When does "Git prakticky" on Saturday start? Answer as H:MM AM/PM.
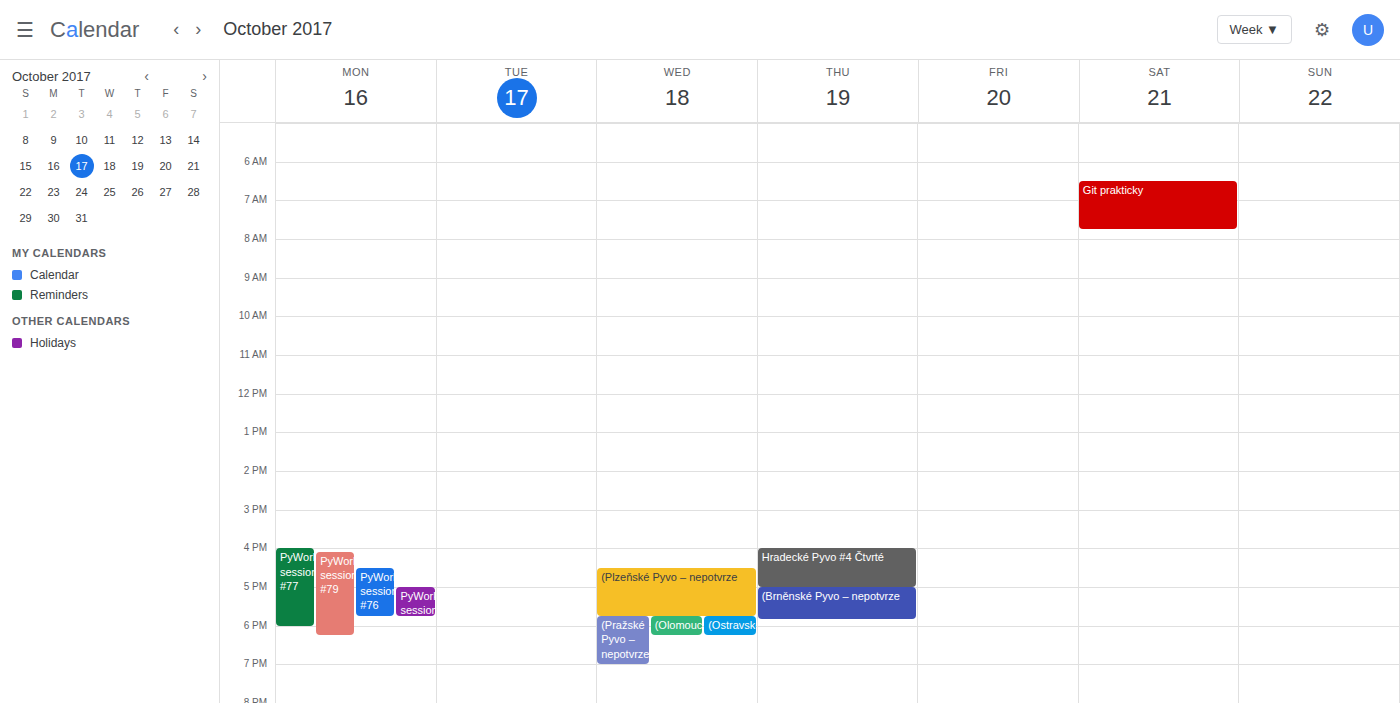
6:30 AM